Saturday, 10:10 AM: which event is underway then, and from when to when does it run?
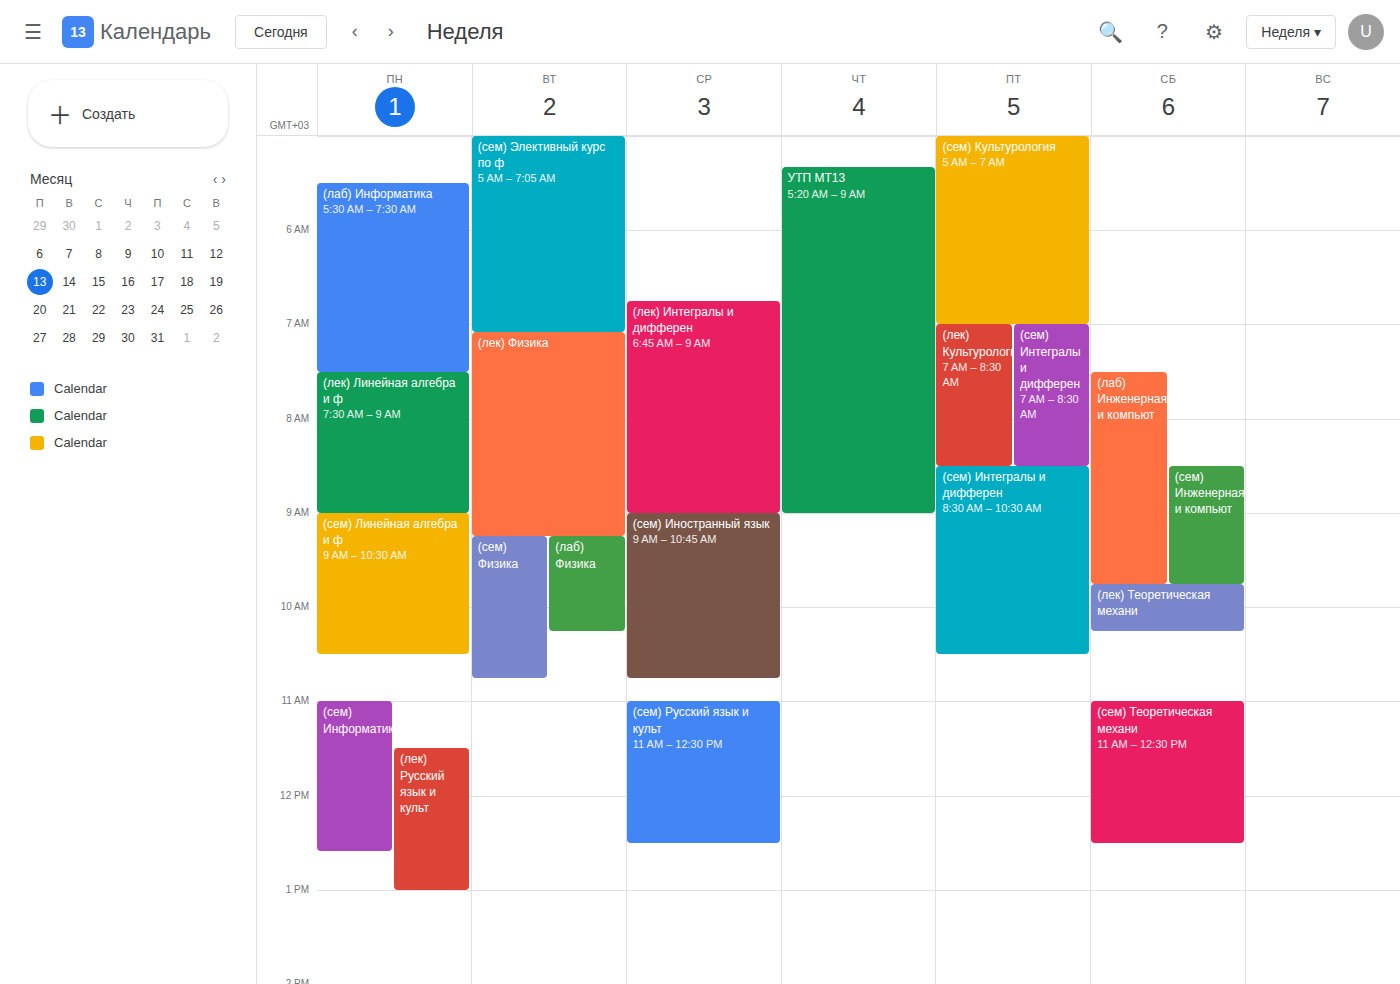
"(лек) Теоретическая механи", 9:45 AM to 10:15 AM